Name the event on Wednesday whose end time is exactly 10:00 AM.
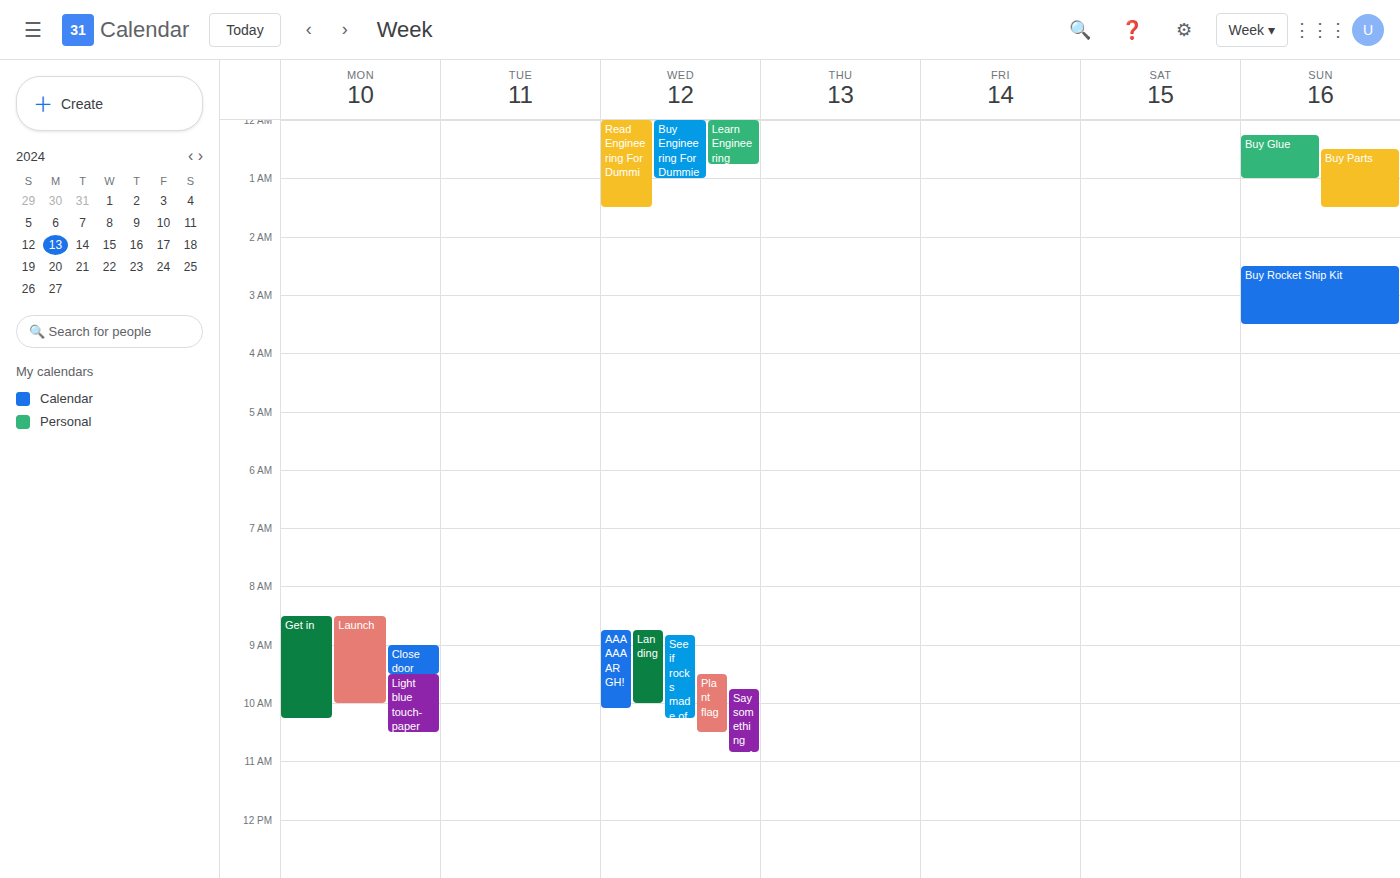
"Landing"